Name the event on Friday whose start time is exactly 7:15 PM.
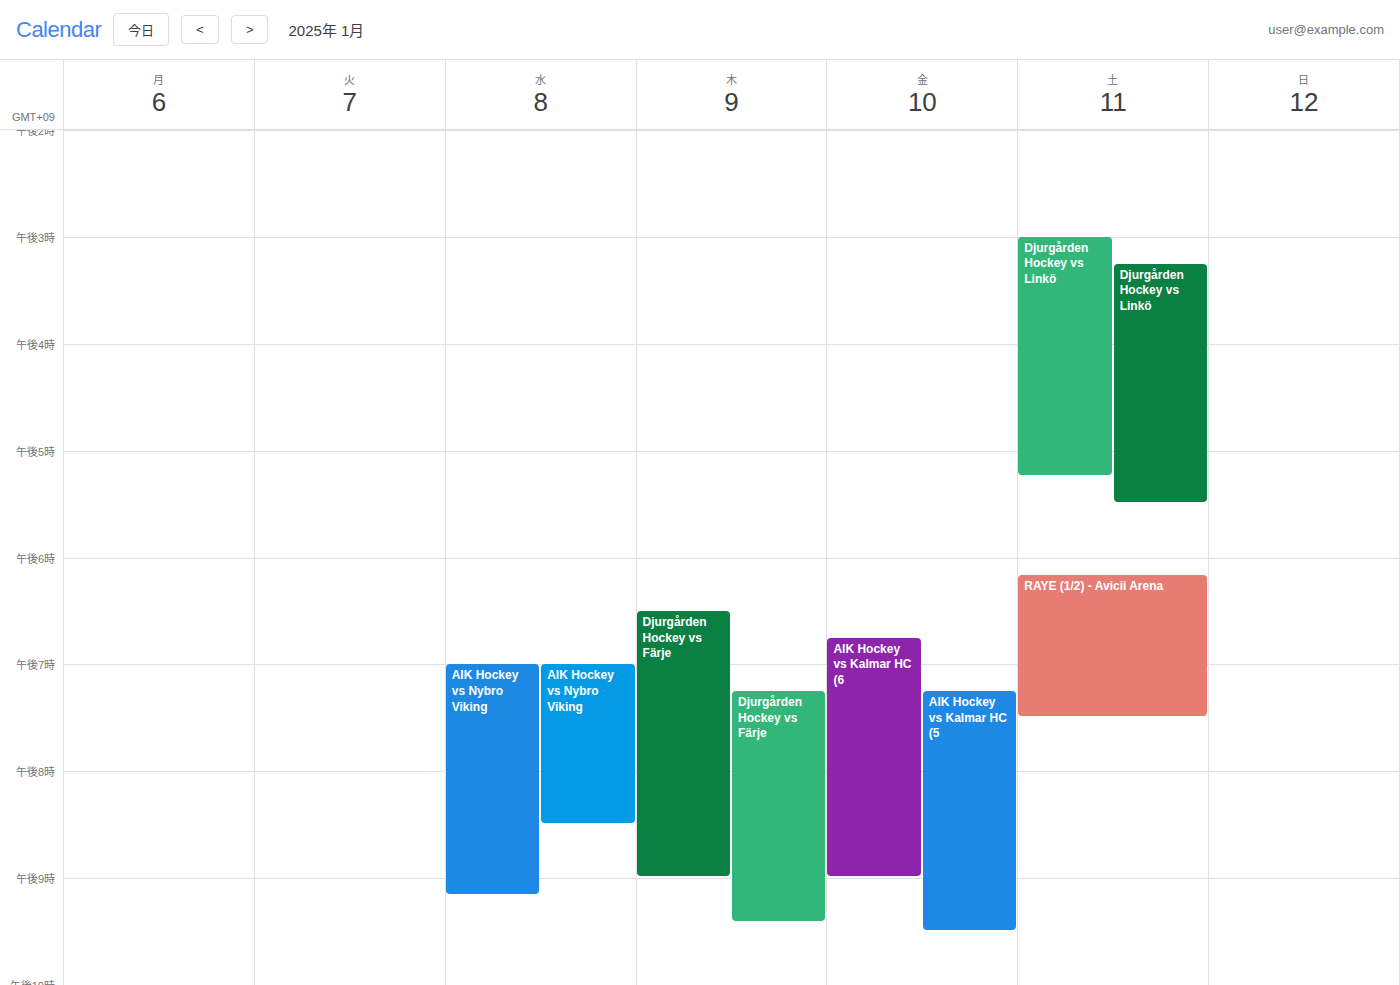
"AIK Hockey vs Kalmar HC (5"